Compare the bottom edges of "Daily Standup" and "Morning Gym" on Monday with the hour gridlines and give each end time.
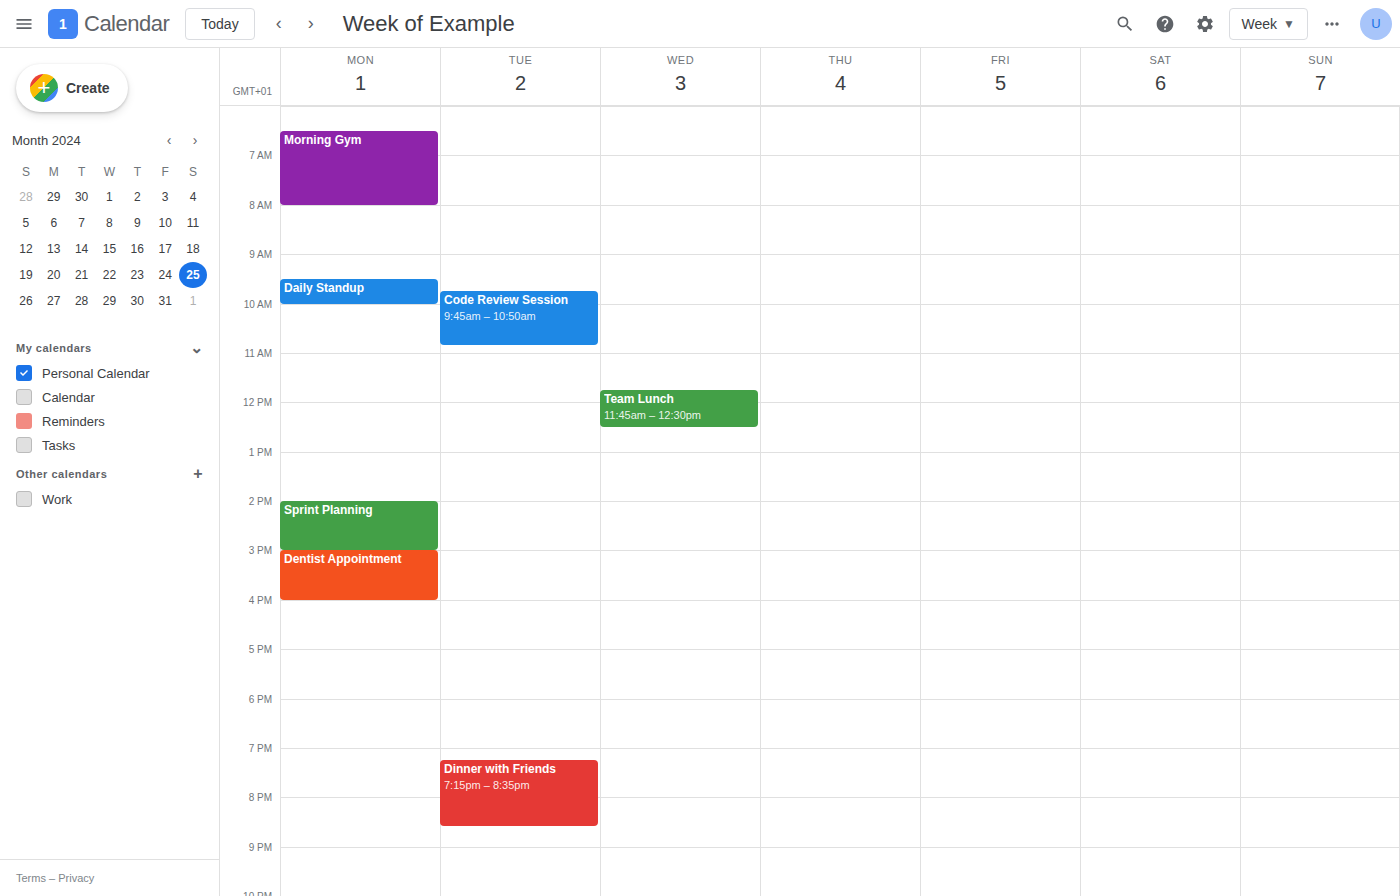
"Daily Standup": 10:00 AM, exactly on the 10 AM line. "Morning Gym": 8:00 AM, exactly on the 8 AM line.